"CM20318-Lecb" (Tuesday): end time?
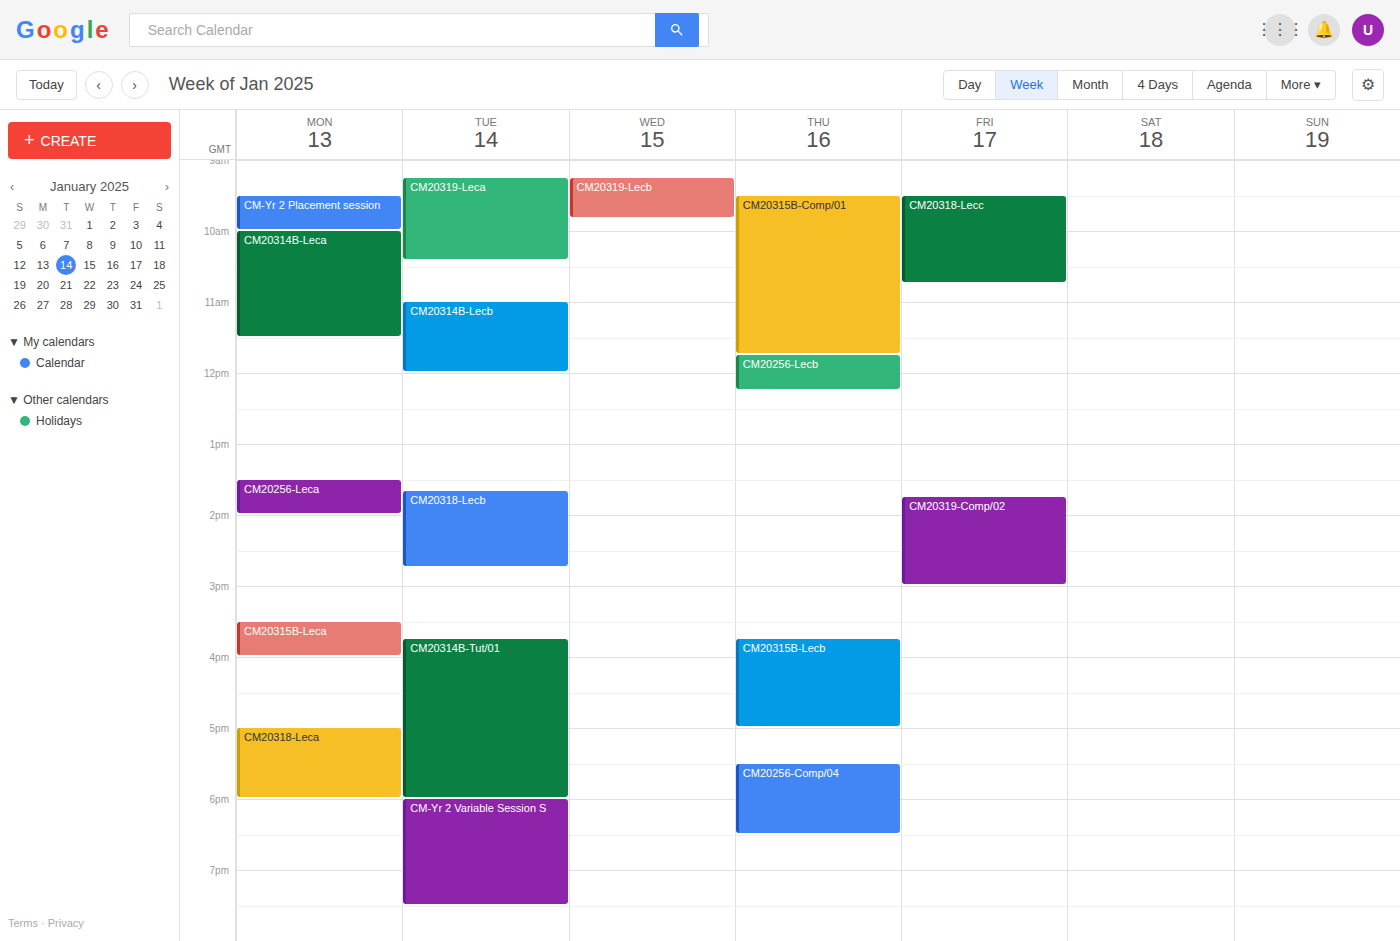
14:45